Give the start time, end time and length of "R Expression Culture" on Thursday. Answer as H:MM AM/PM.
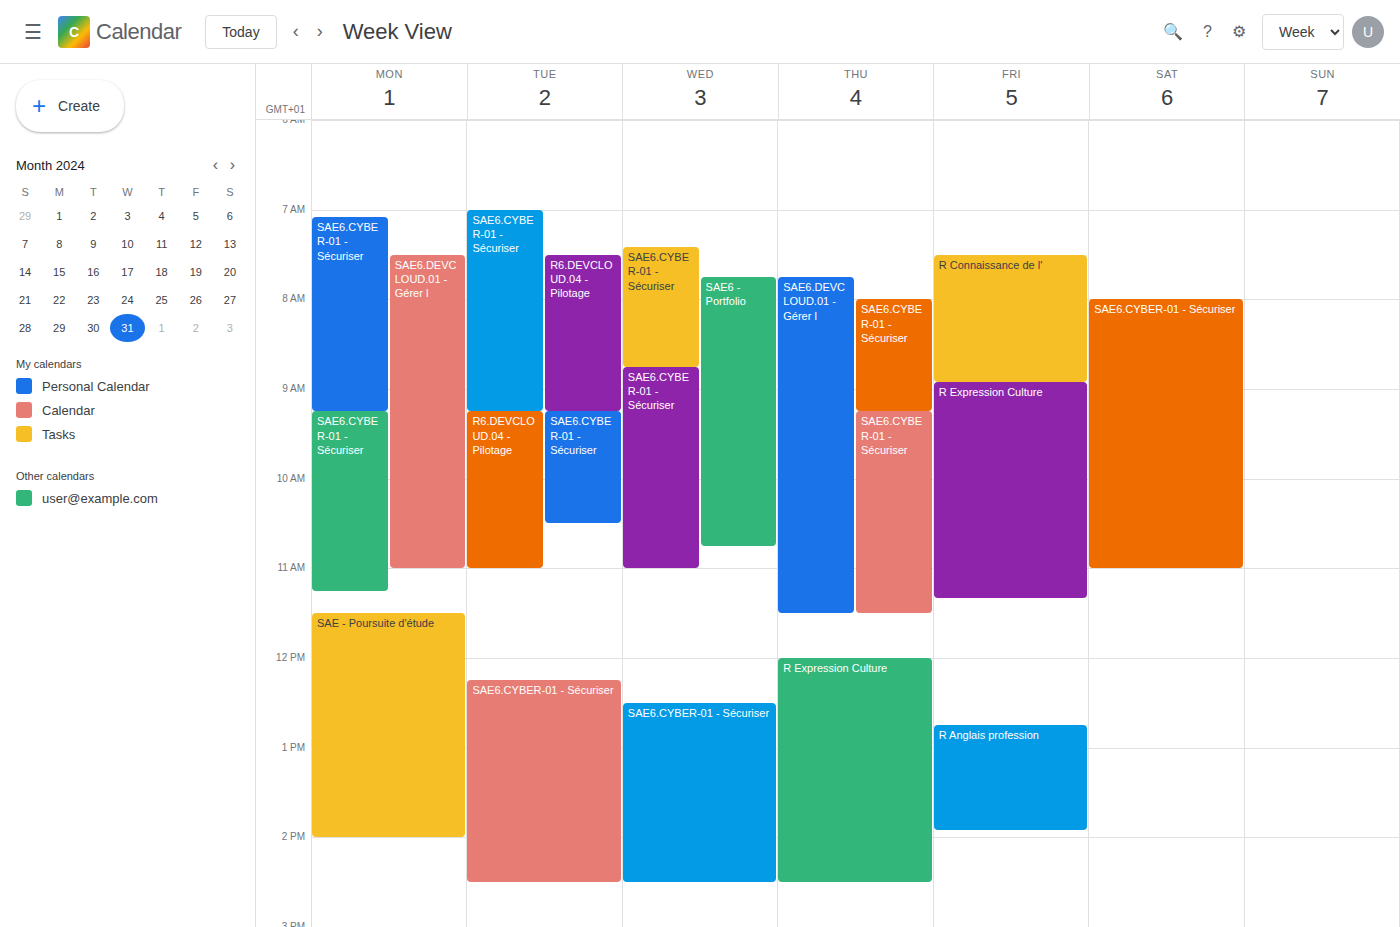
12:00 PM to 2:30 PM, 2 hours 30 minutes